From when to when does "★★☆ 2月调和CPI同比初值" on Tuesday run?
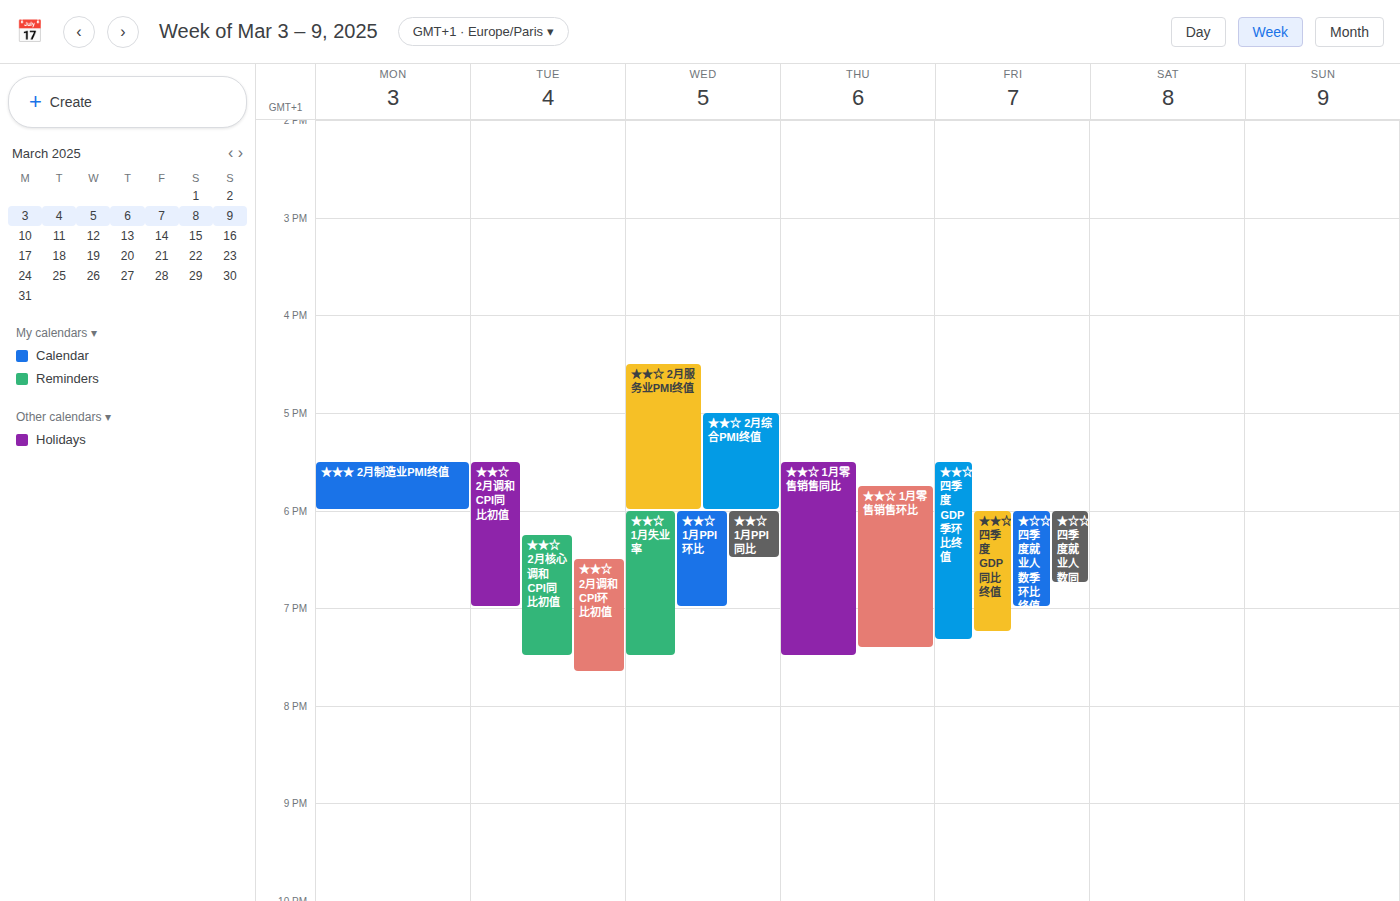
5:30 PM to 7:00 PM